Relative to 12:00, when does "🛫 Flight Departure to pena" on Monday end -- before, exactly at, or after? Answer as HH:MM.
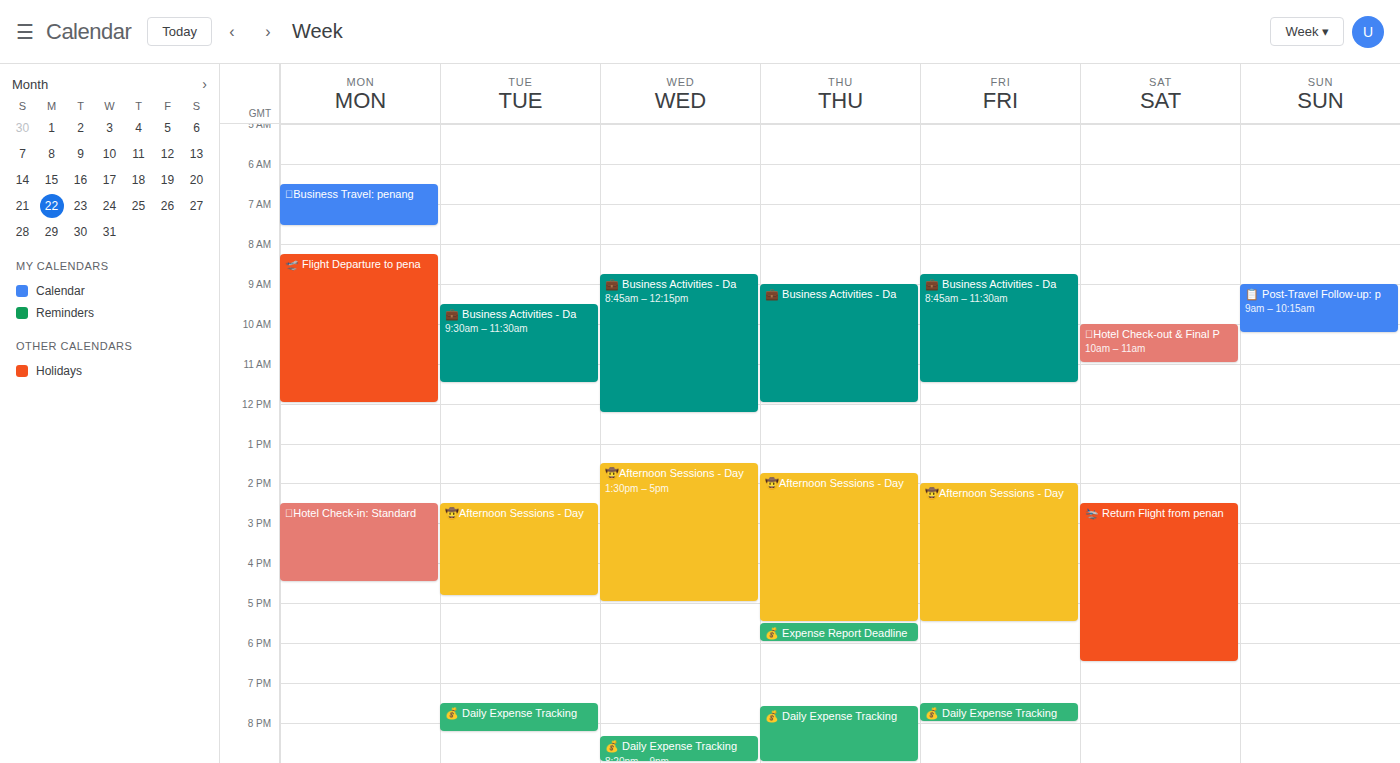
12:00 -- exactly at 12:00, on the 12:00 line.